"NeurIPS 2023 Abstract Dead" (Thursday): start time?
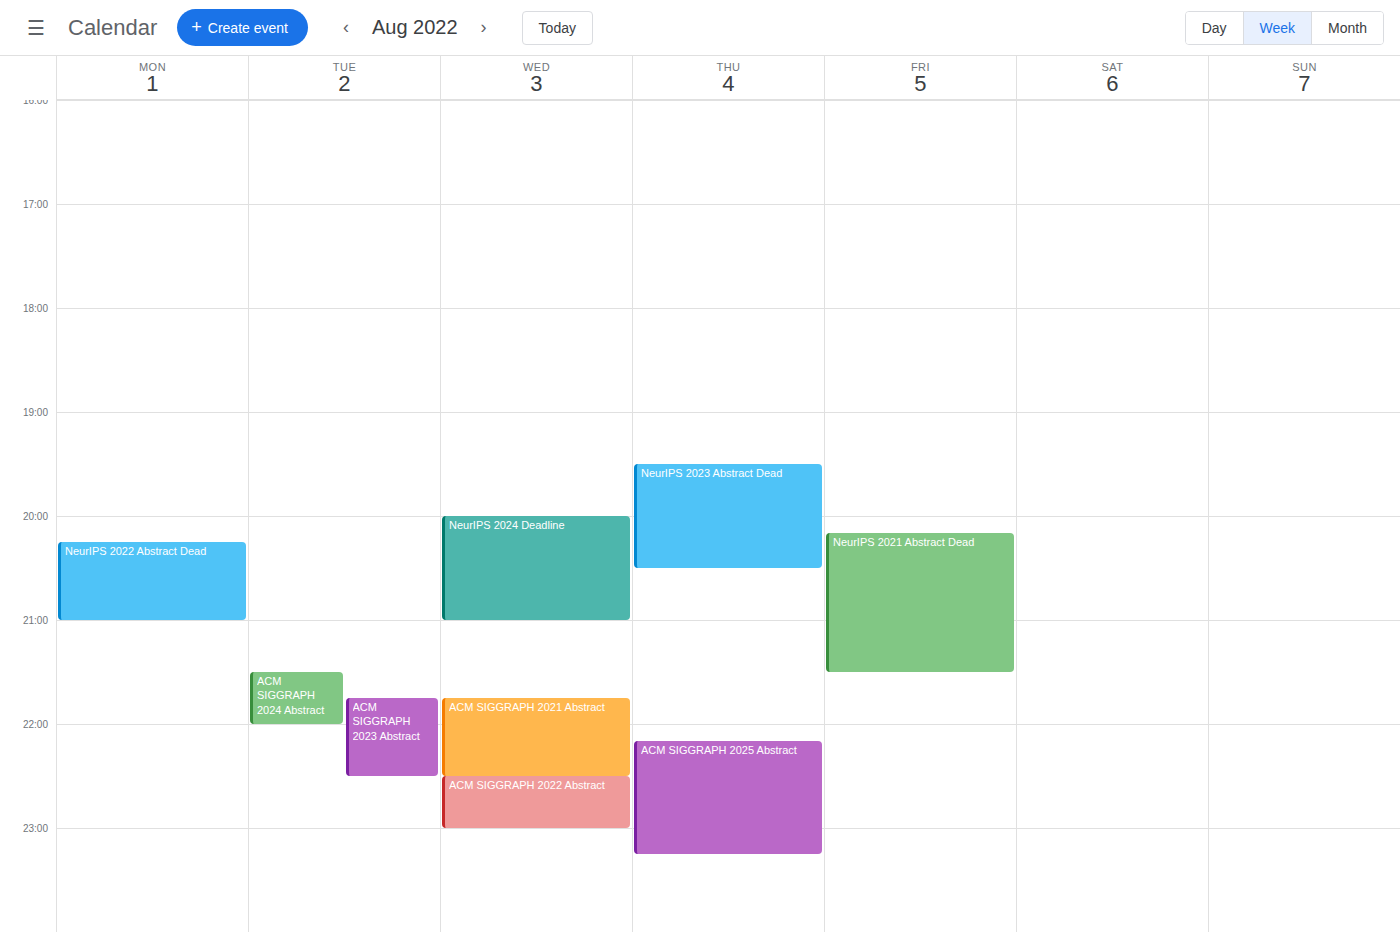
7:30 PM